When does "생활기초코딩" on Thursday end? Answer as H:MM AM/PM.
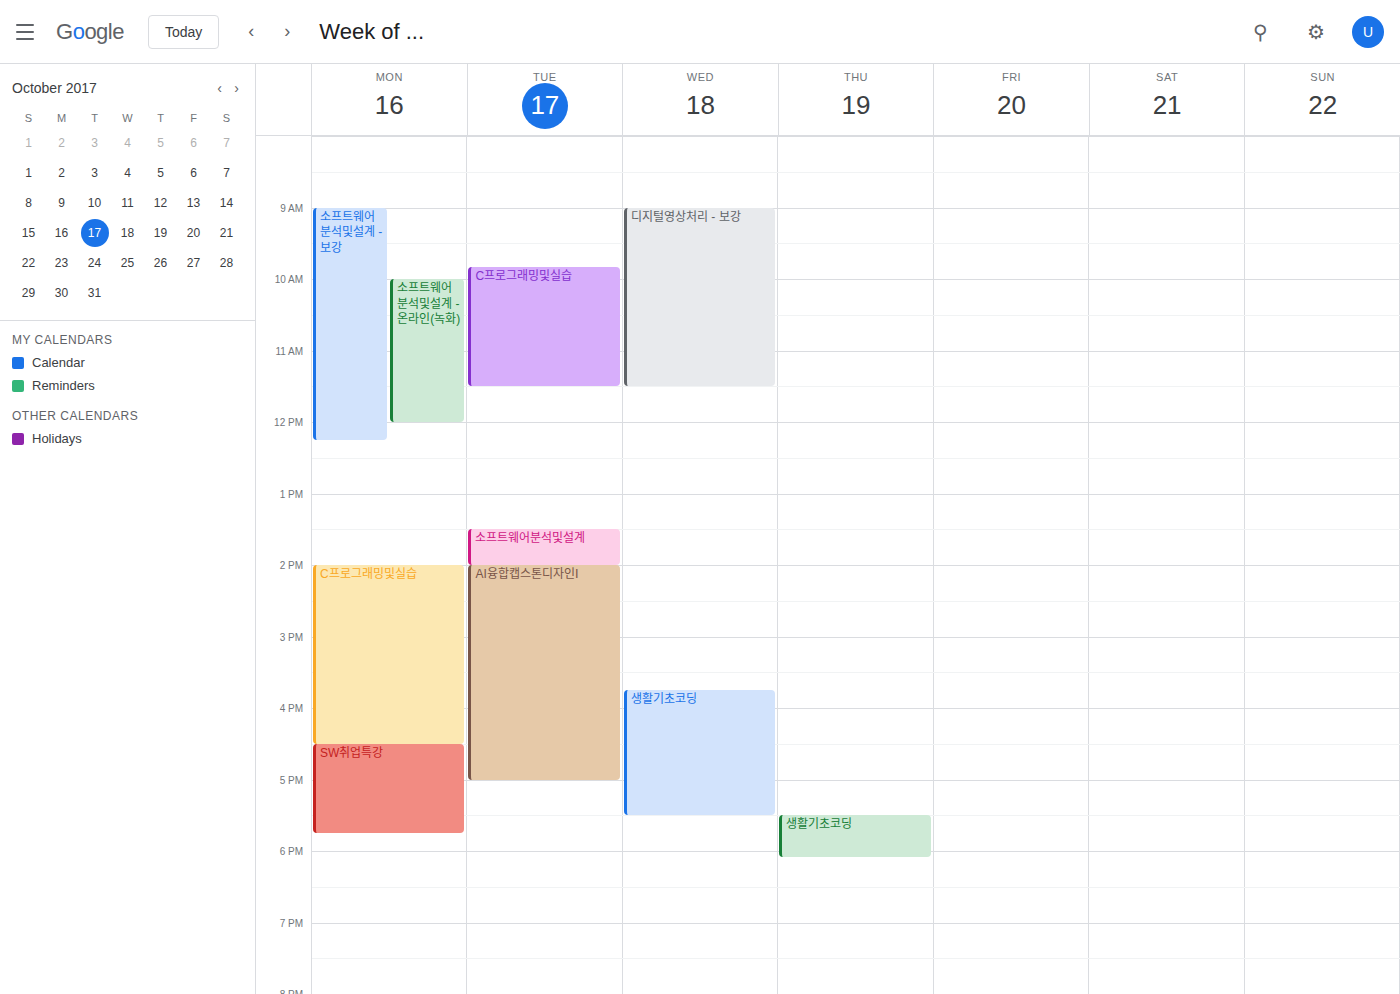
6:05 PM